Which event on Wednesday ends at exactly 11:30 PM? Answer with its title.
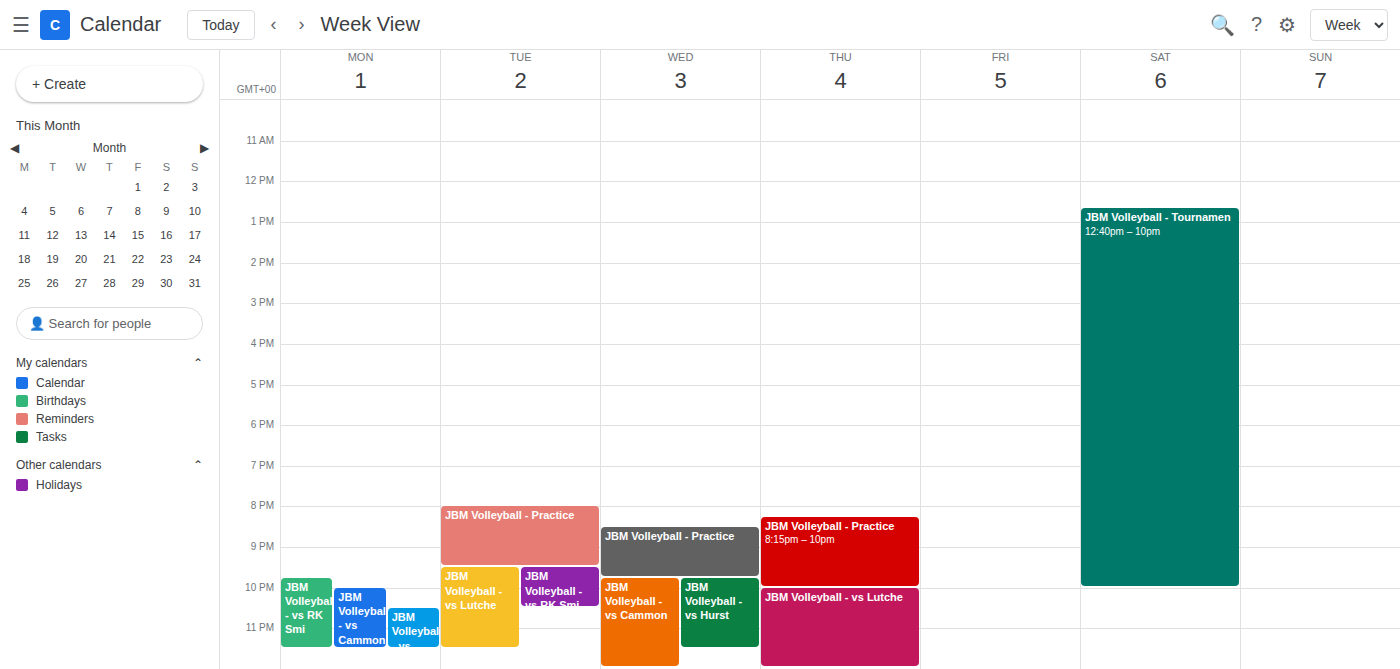
"JBM Volleyball - vs Hurst"